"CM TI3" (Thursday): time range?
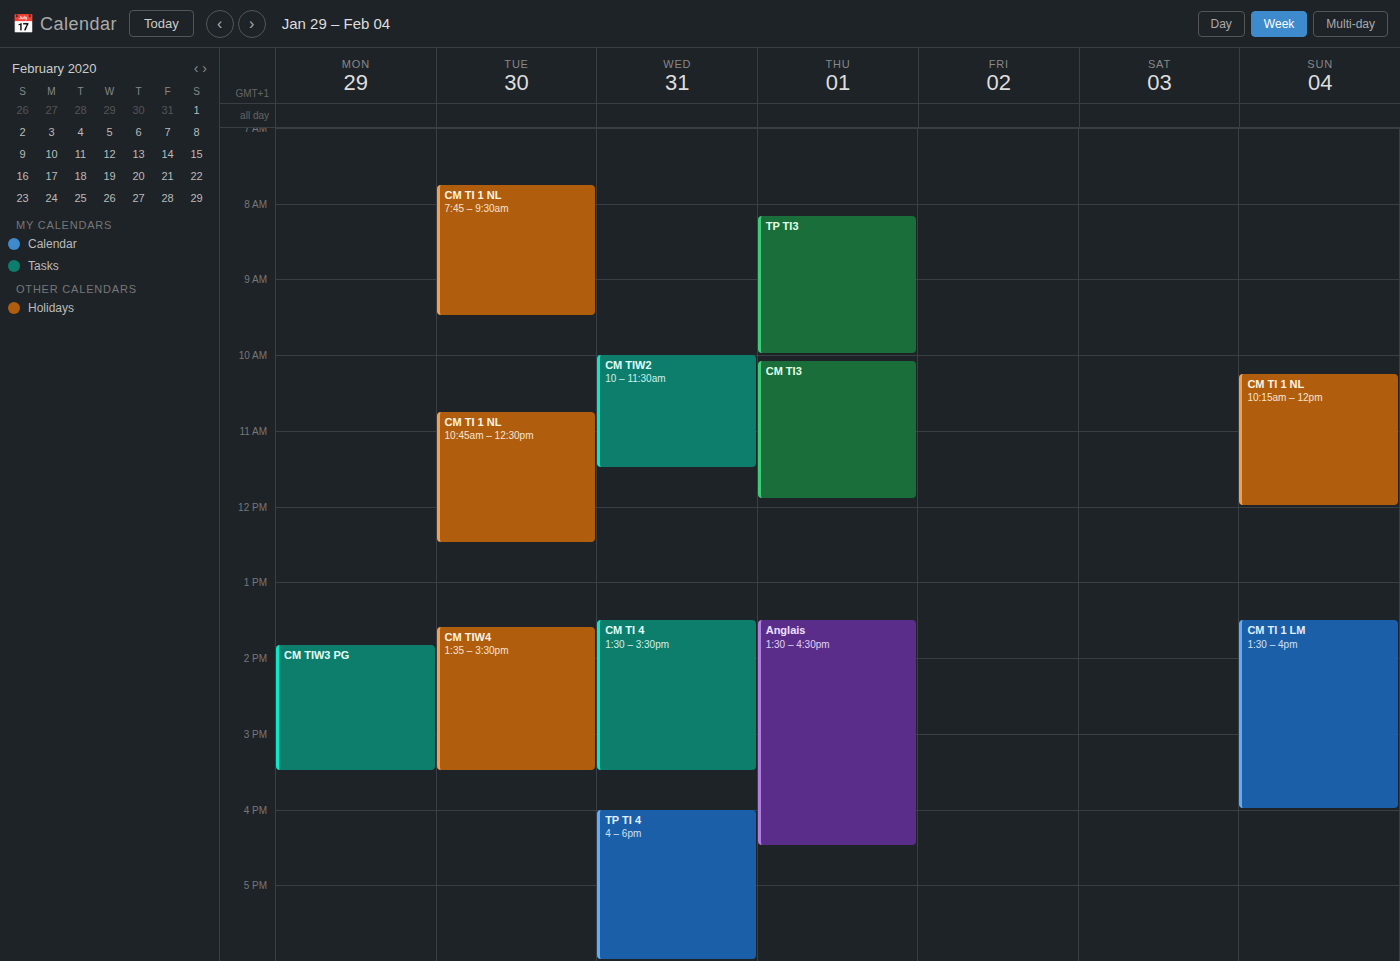
10:05 AM to 11:55 AM